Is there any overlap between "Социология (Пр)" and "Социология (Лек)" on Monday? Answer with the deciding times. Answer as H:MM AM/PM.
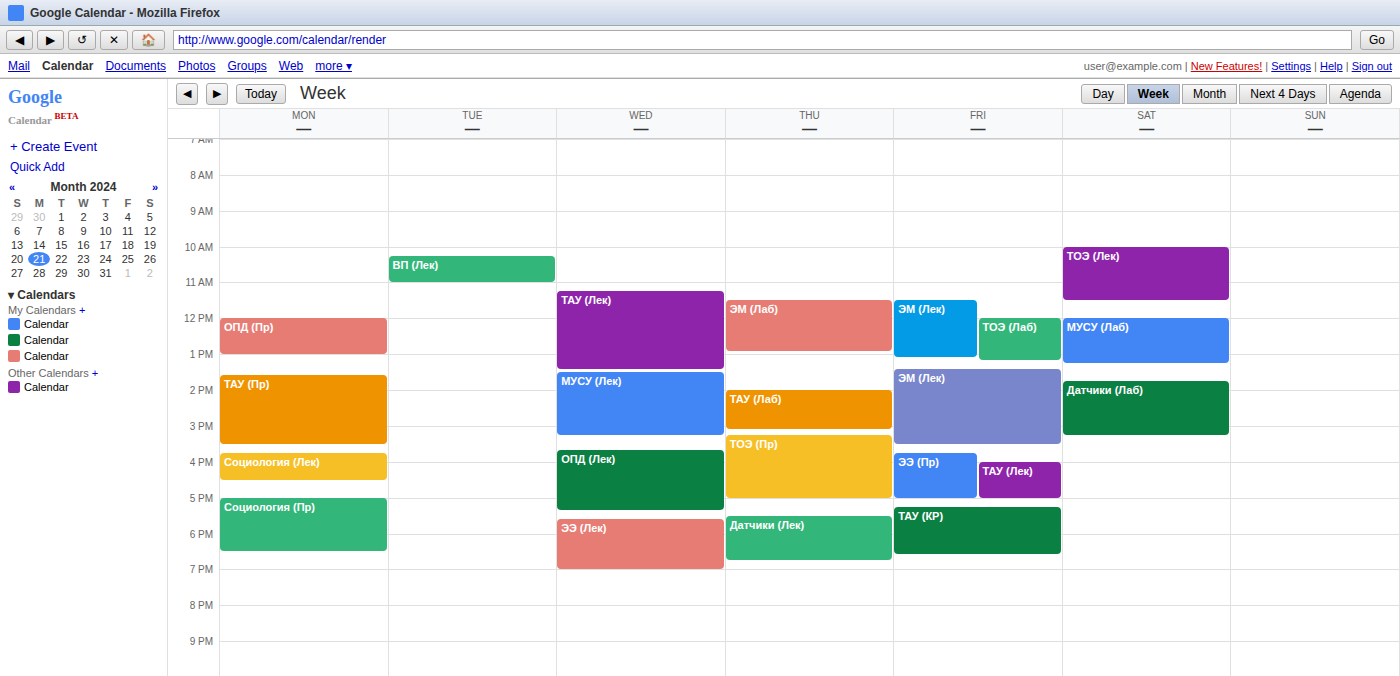
"Социология (Лек)" ends at 4:30 PM and "Социология (Пр)" starts at 5:00 PM -- no overlap.